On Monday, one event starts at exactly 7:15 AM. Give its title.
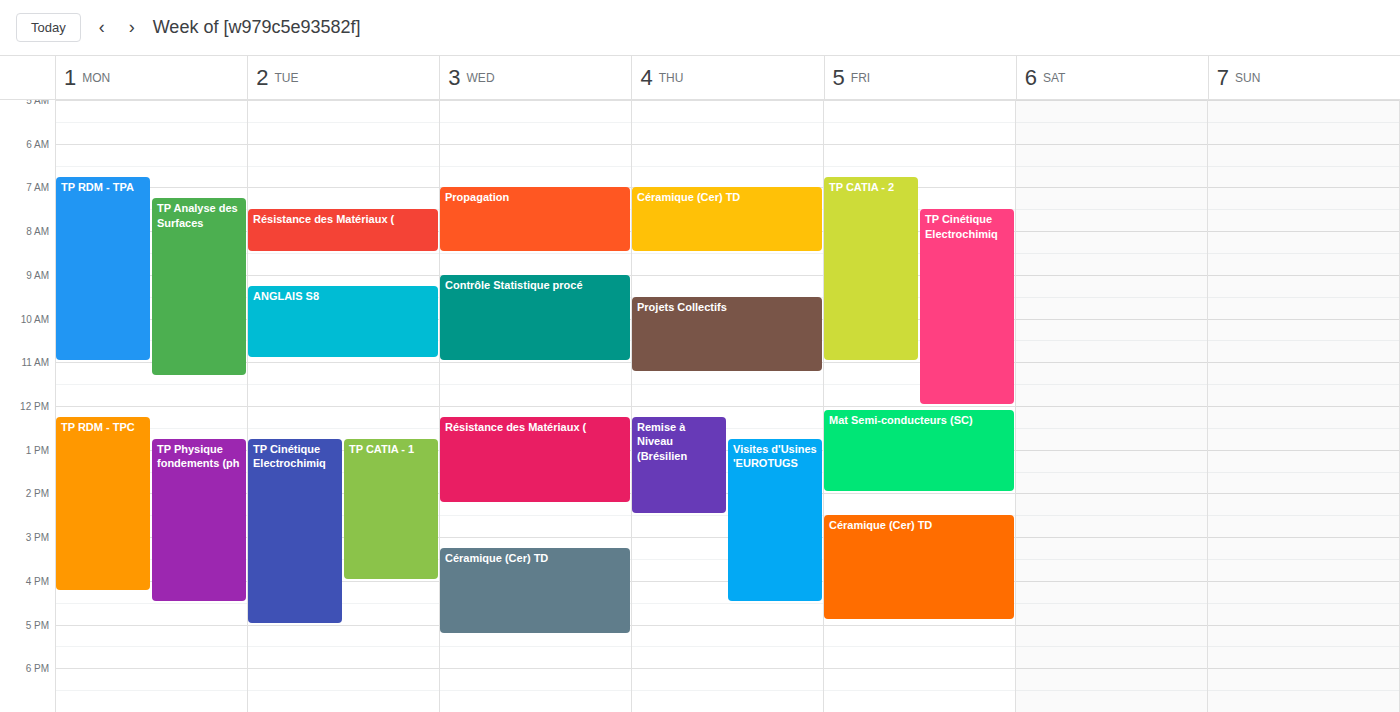
"TP Analyse des Surfaces"